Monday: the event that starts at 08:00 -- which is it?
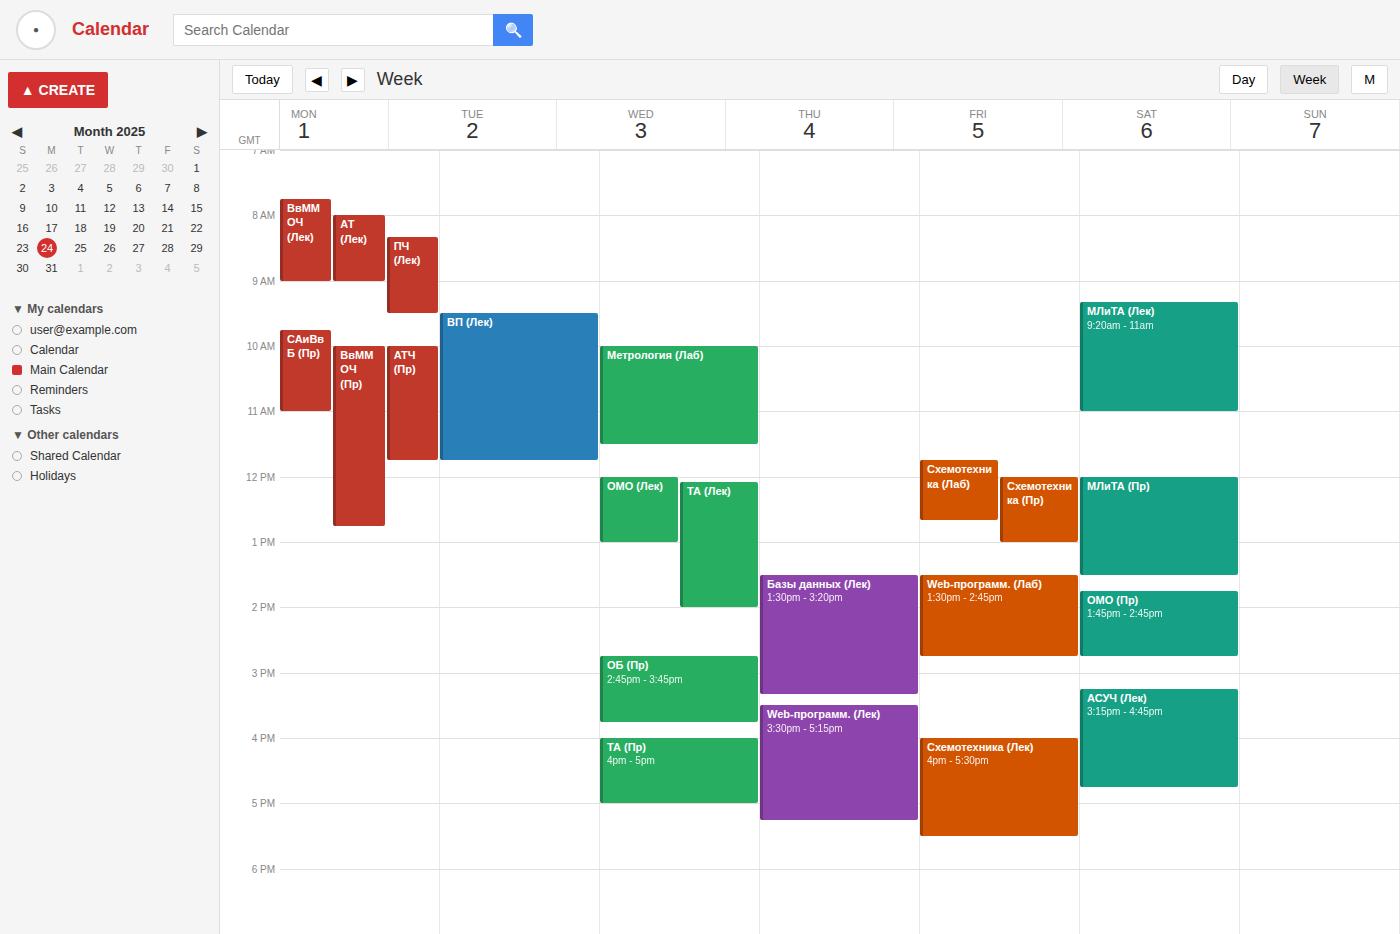
"АТ (Лек)"